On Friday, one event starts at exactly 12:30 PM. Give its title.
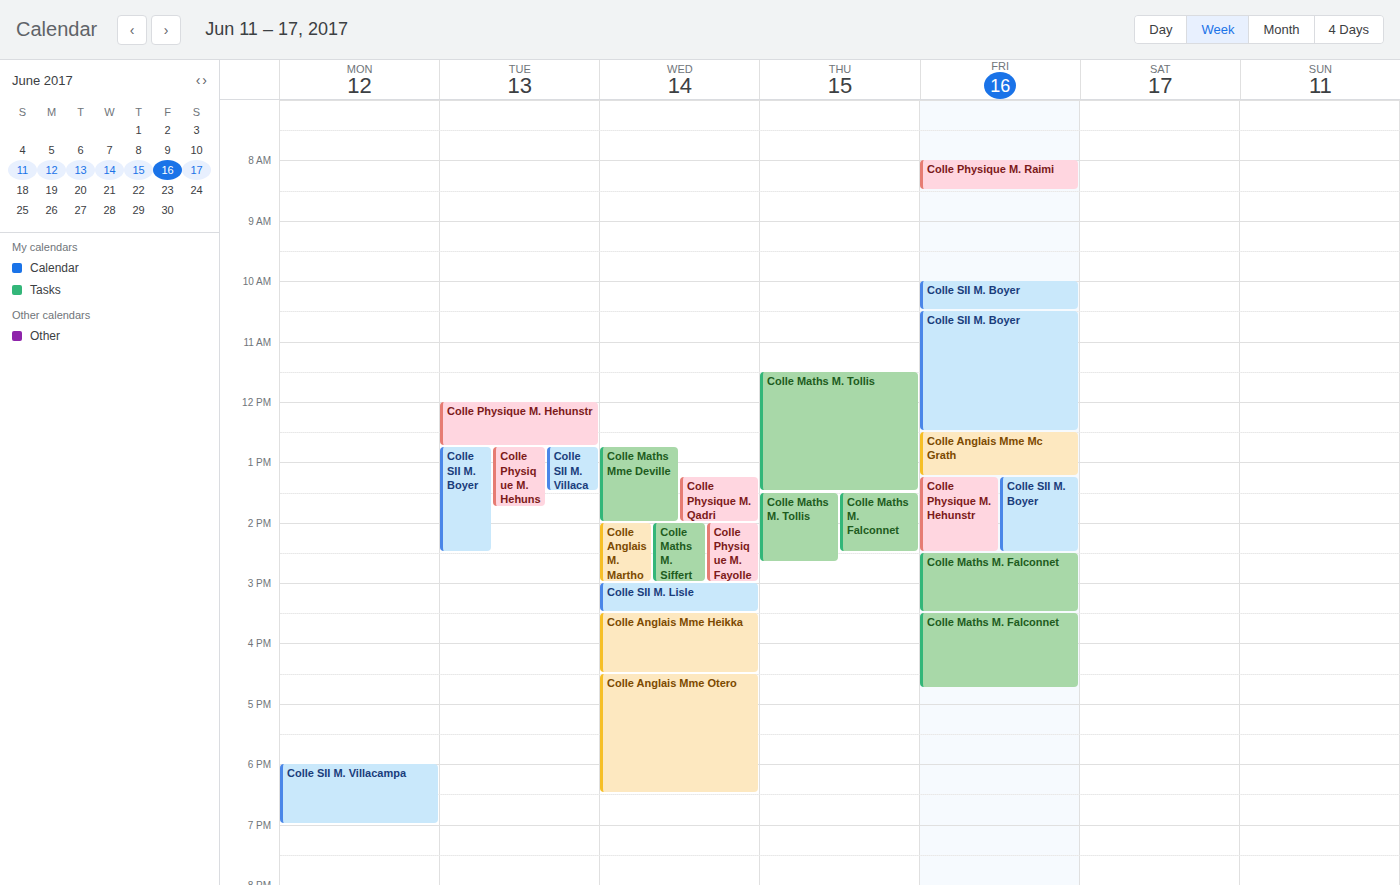
"Colle Anglais Mme Mc Grath"